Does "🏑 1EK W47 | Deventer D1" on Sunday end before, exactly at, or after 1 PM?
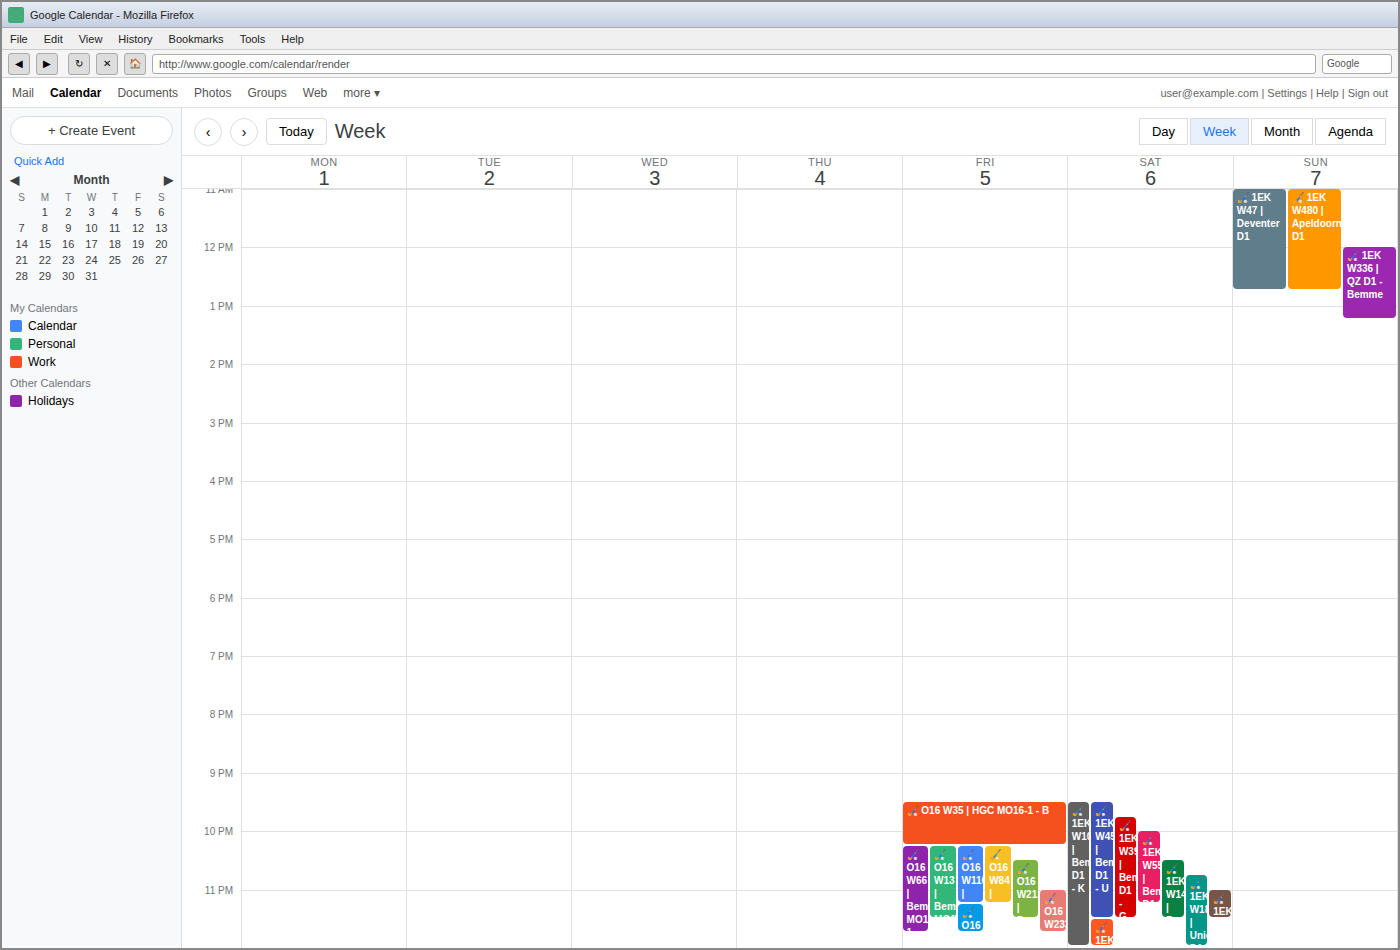
12:45 PM -- before 1 PM, 15 minutes above the 1 PM line.